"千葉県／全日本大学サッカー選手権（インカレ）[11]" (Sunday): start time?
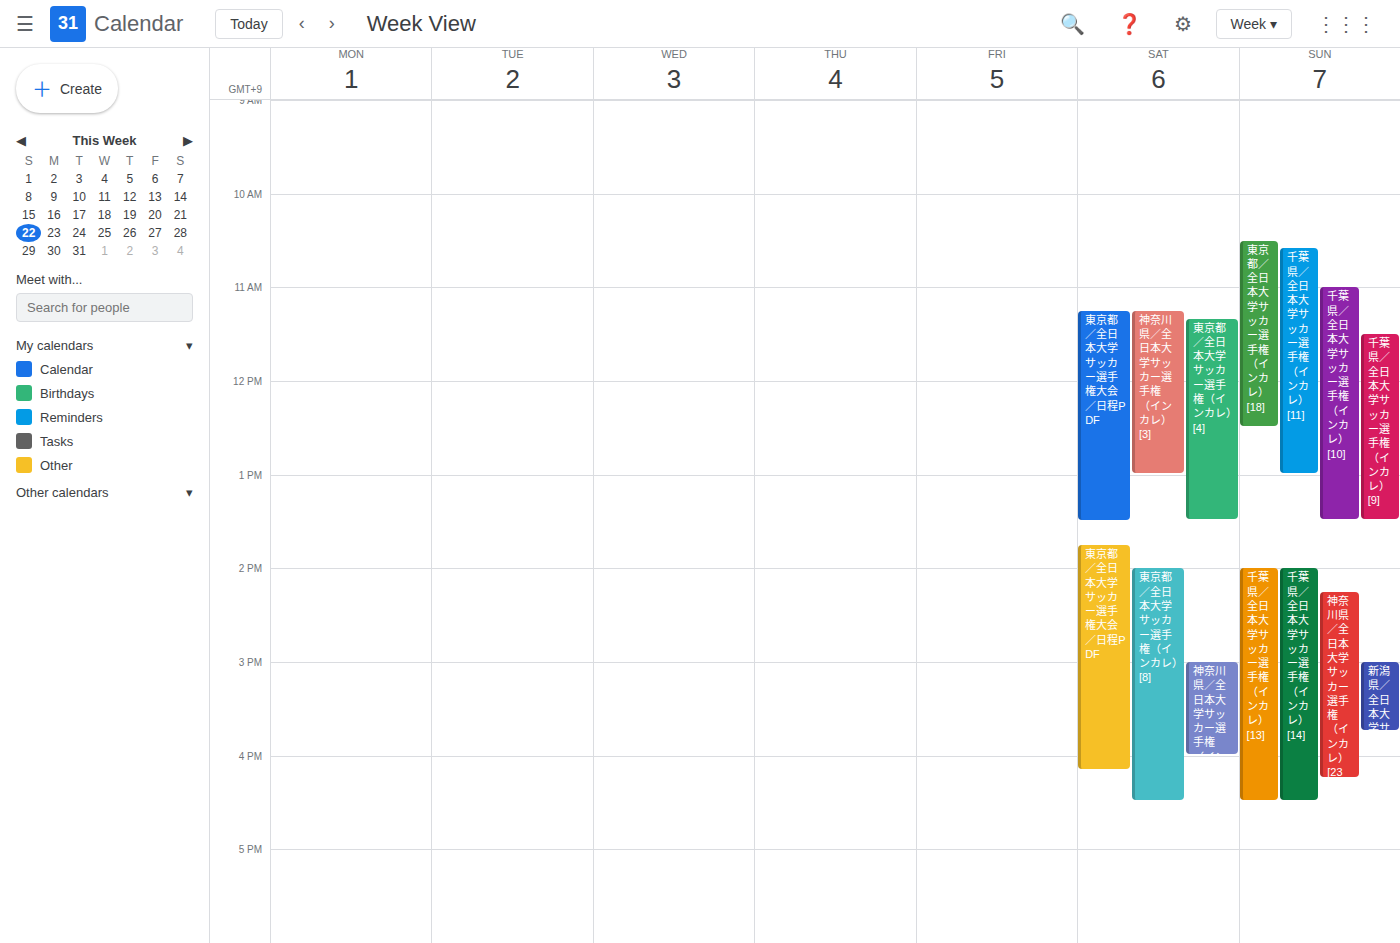
10:35